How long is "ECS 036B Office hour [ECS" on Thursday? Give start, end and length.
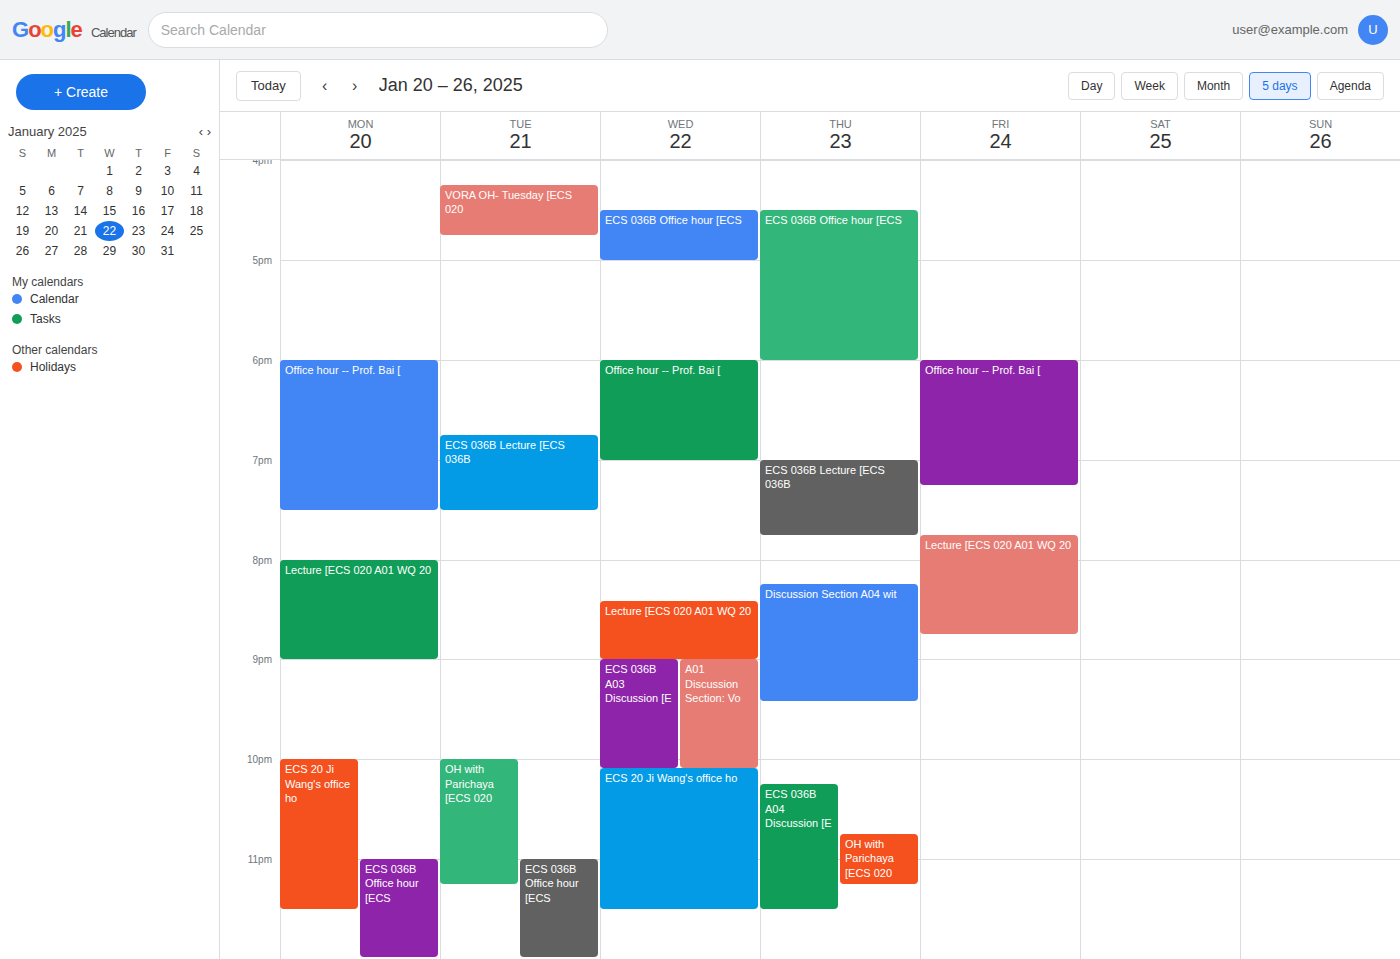
4:30 PM to 6:00 PM, 1 hour 30 minutes